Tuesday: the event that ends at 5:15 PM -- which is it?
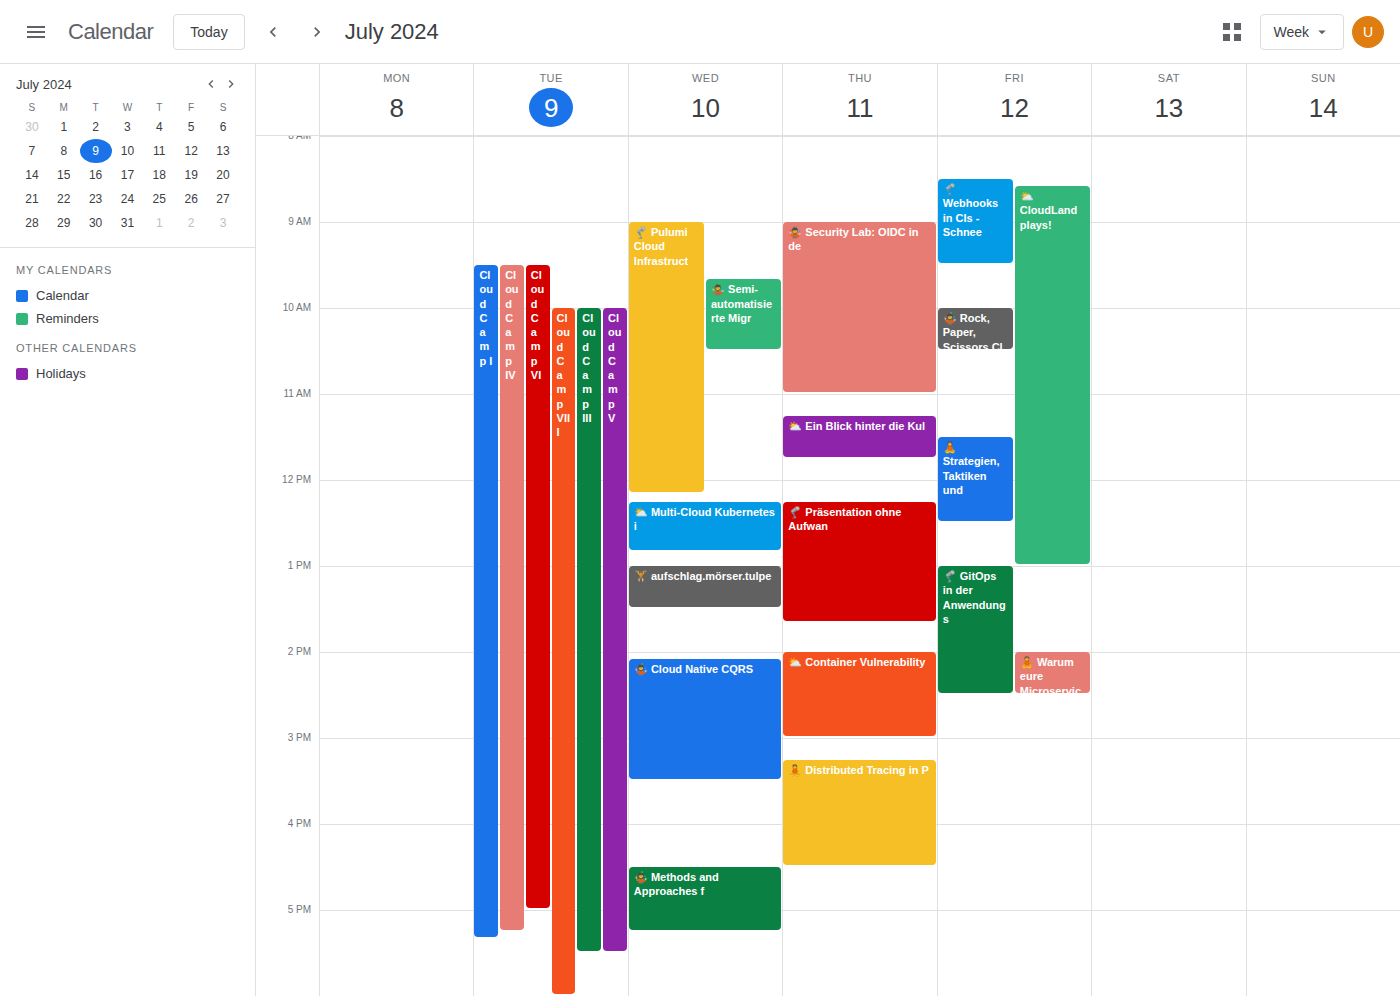
"CloudCamp IV"